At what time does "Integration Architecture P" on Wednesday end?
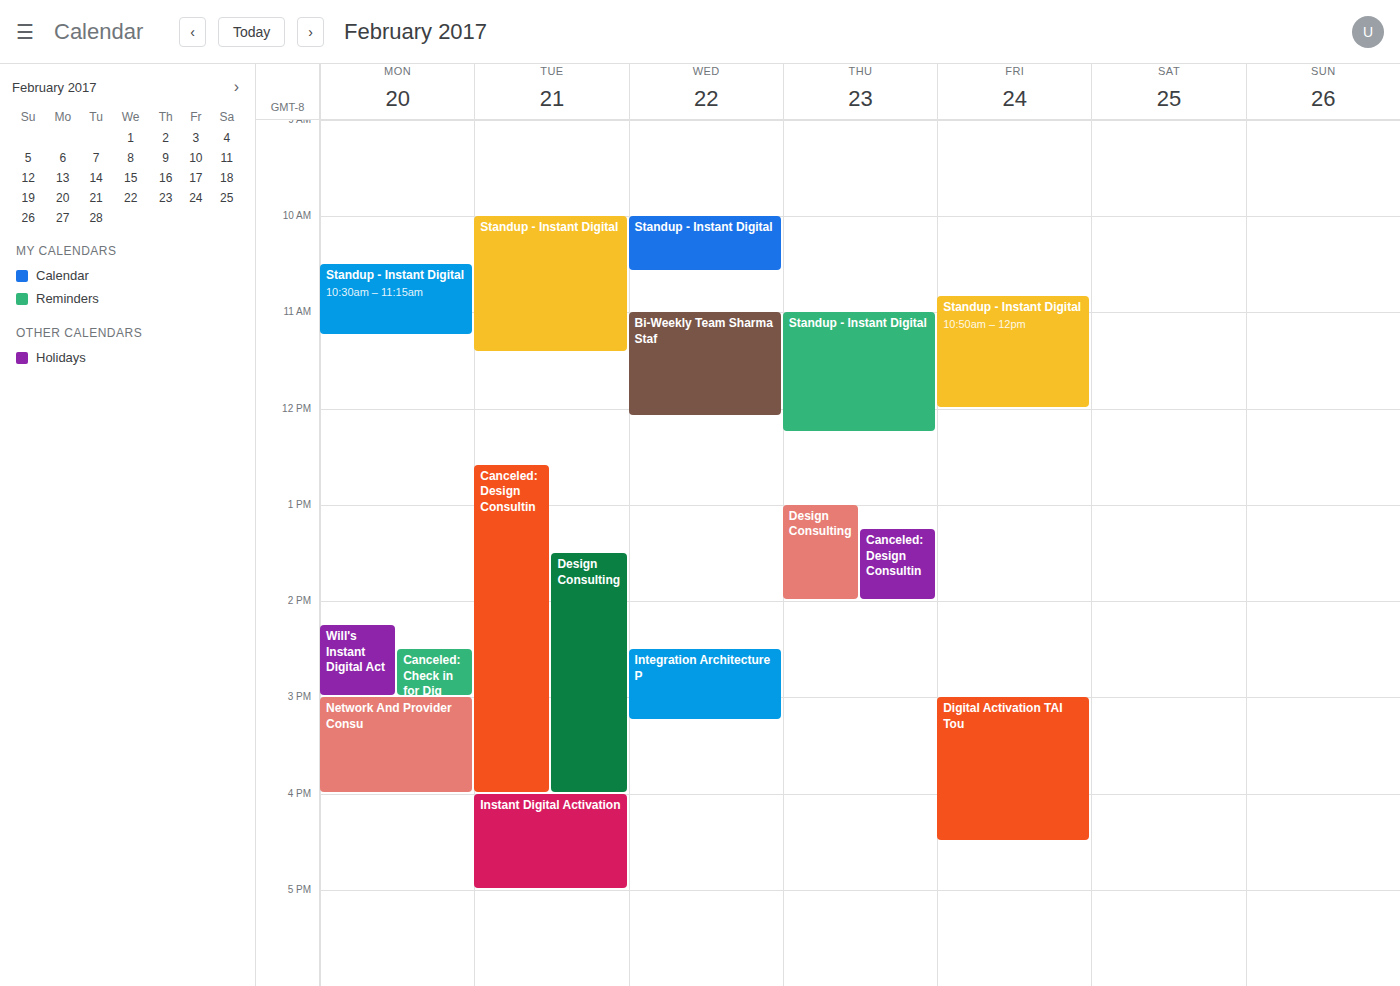
3:15 PM